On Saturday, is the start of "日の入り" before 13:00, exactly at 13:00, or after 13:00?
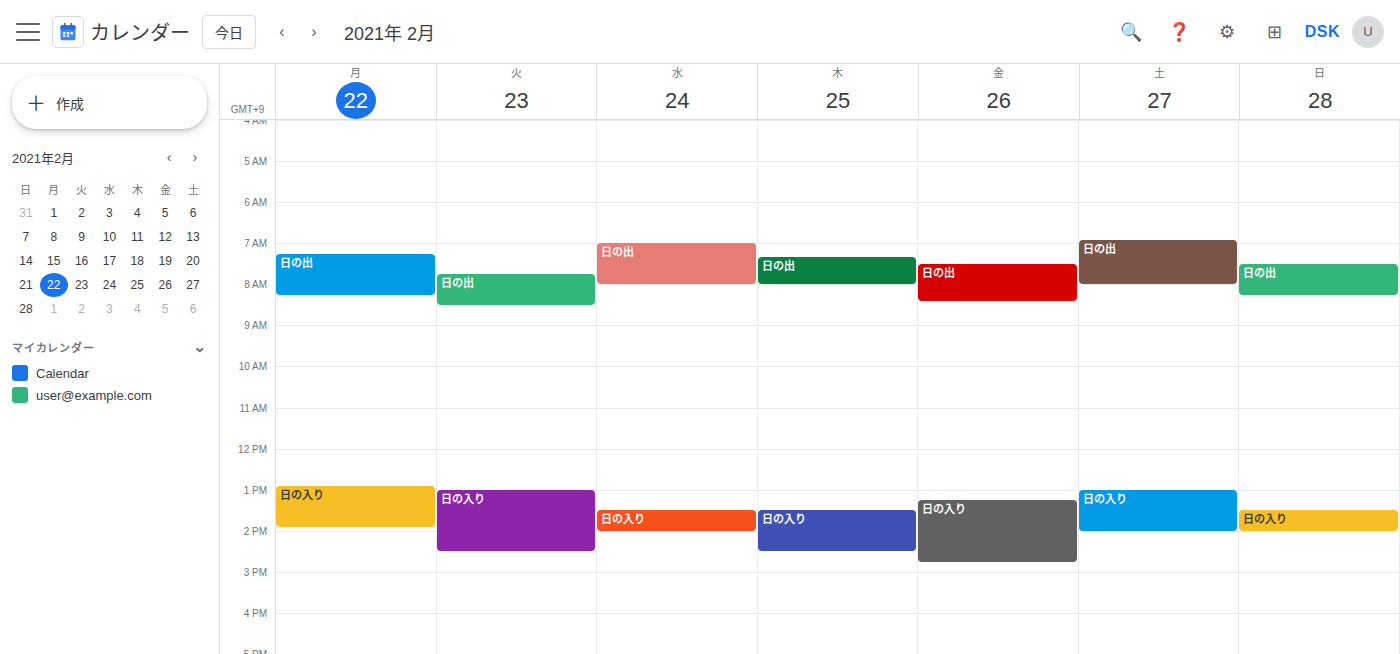
13:00 -- exactly at 13:00, on the 13:00 line.